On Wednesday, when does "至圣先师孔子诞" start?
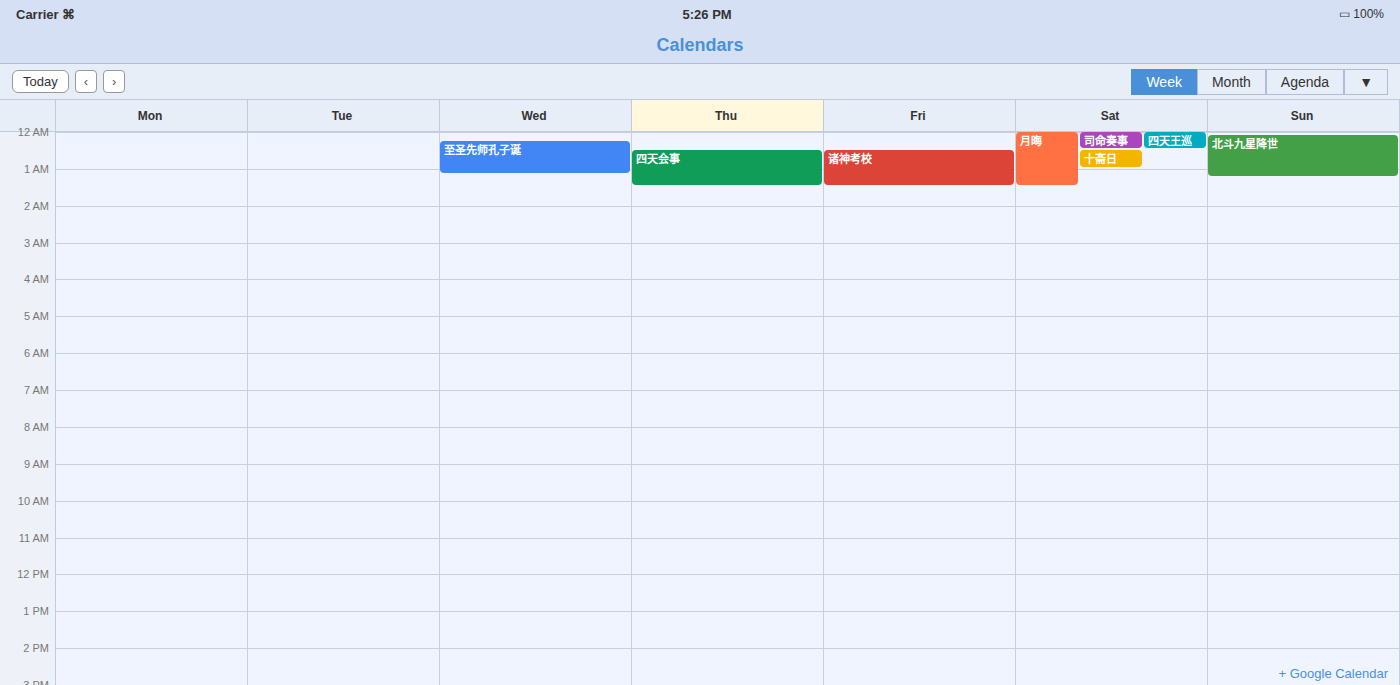
12:15 AM